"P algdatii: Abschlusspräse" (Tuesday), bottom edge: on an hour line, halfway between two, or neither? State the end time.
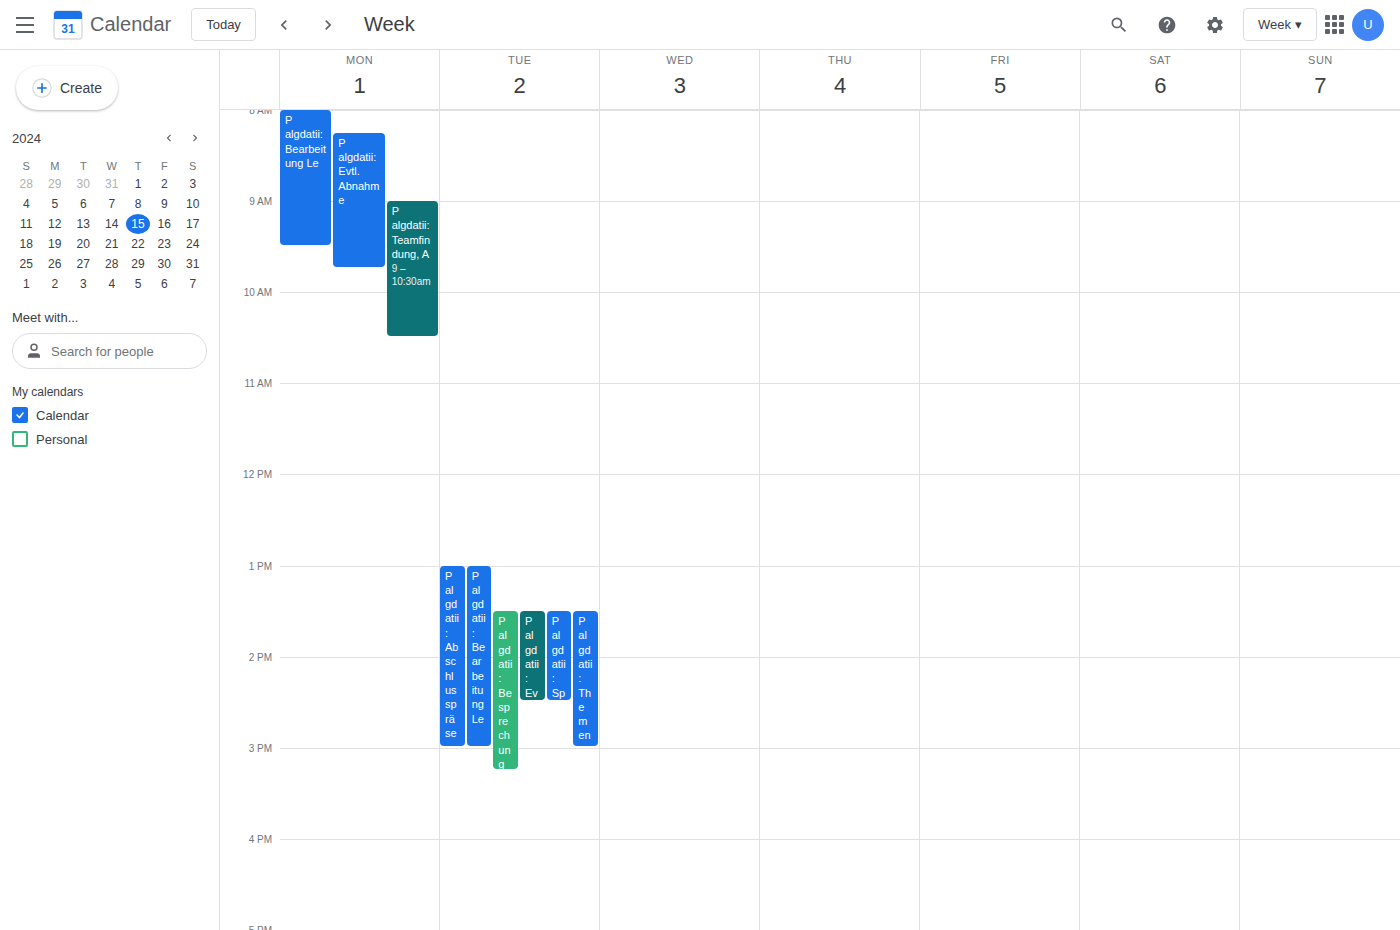
3:00 PM -- exactly on the 3 PM line.